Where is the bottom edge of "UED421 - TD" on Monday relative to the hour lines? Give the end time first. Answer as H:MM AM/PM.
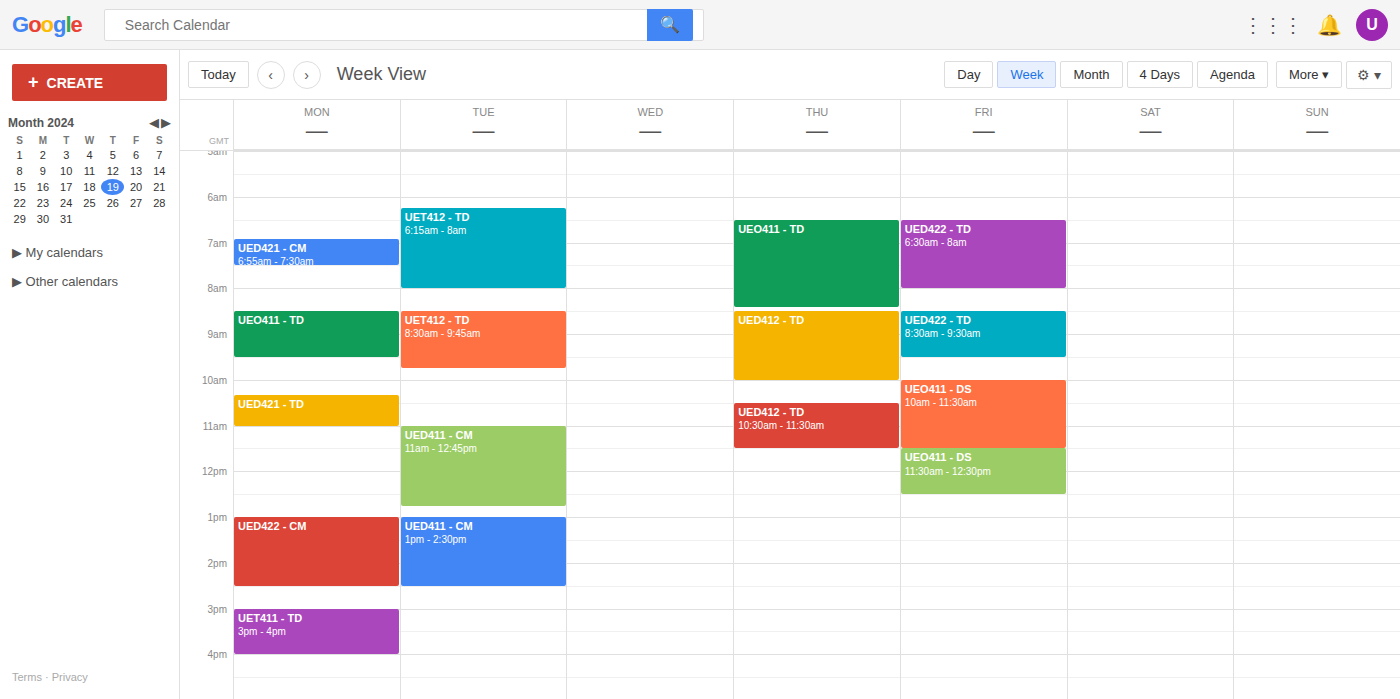
11:00 AM -- exactly on the 11 AM line.